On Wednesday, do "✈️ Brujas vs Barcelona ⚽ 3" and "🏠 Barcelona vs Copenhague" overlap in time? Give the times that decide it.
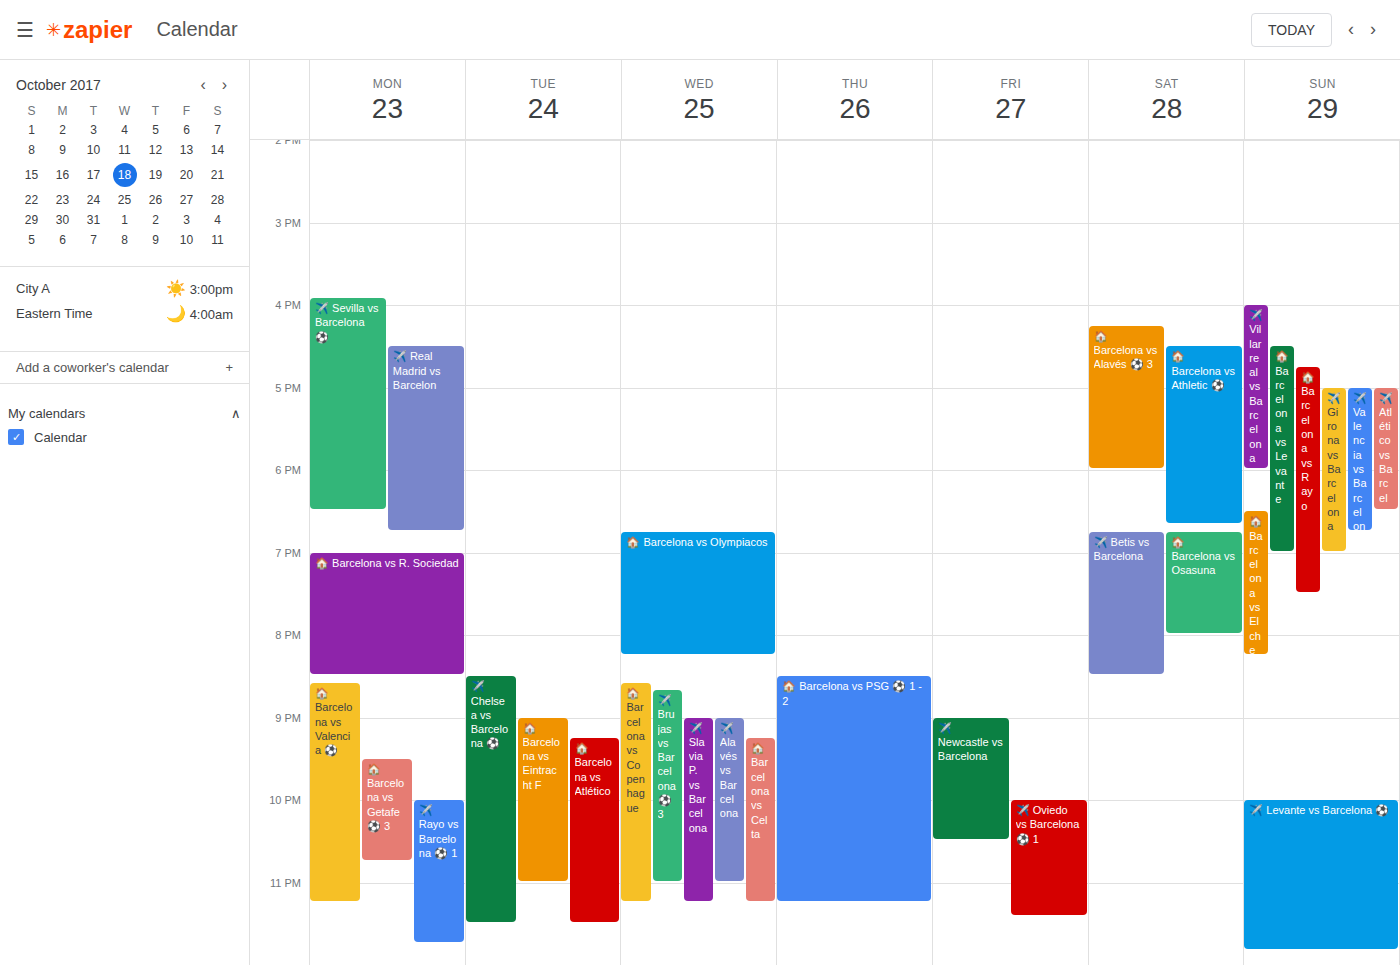
"✈️ Brujas vs Barcelona ⚽ 3" runs 8:40 PM to 11:00 PM, inside "🏠 Barcelona vs Copenhague" -- they overlap.